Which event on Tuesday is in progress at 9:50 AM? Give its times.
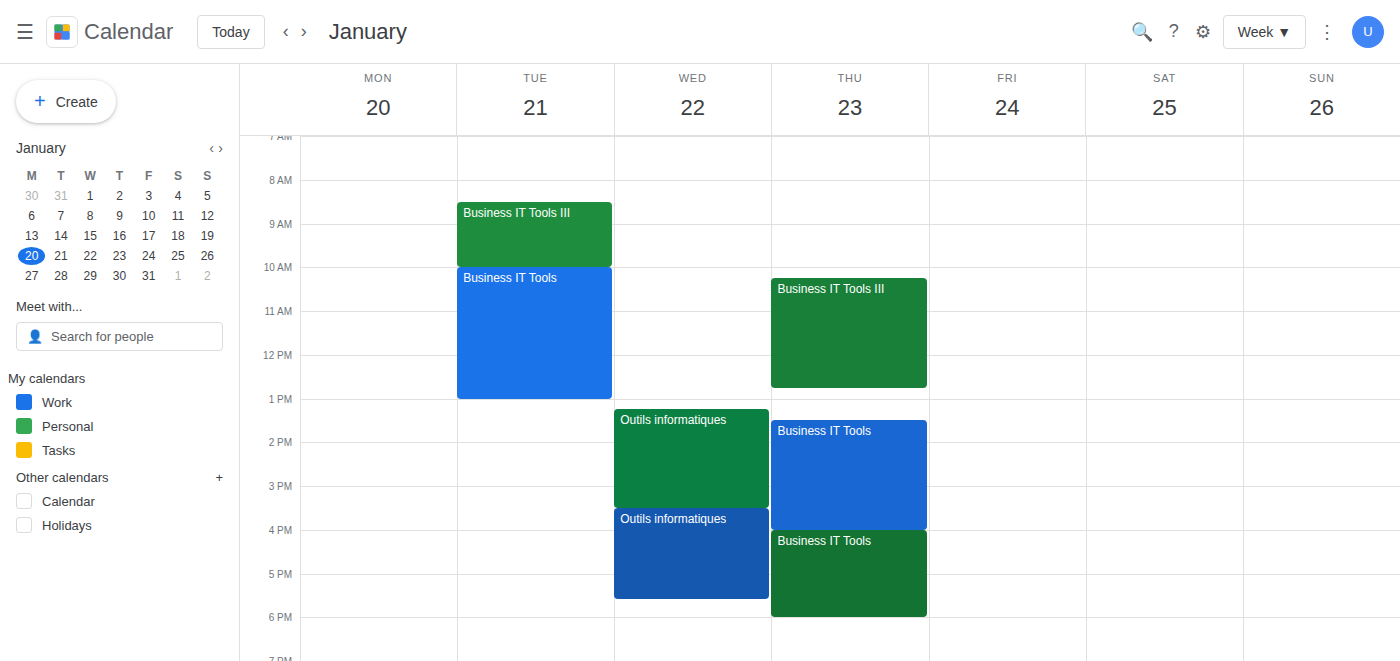
"Business IT Tools III", 8:30 AM to 10:00 AM